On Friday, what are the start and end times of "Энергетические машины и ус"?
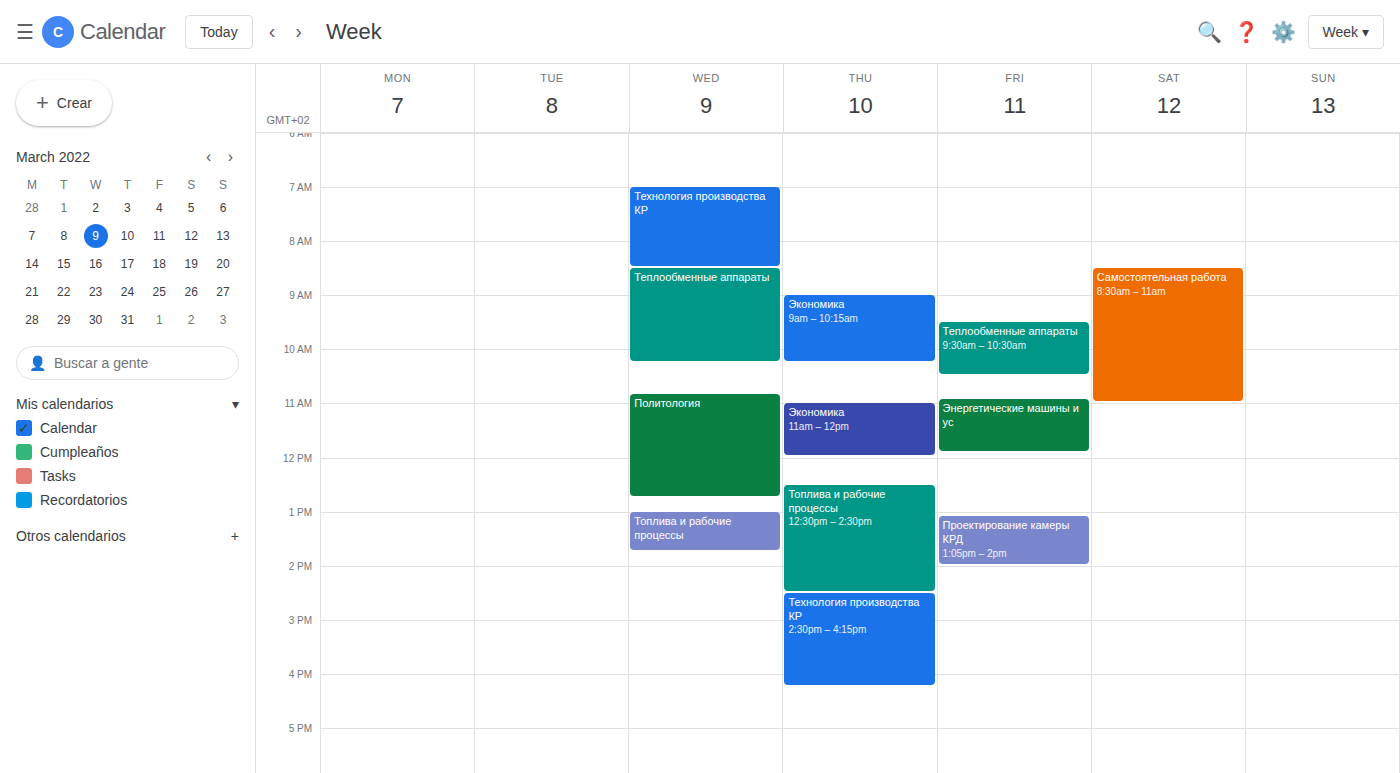
10:55 to 11:55